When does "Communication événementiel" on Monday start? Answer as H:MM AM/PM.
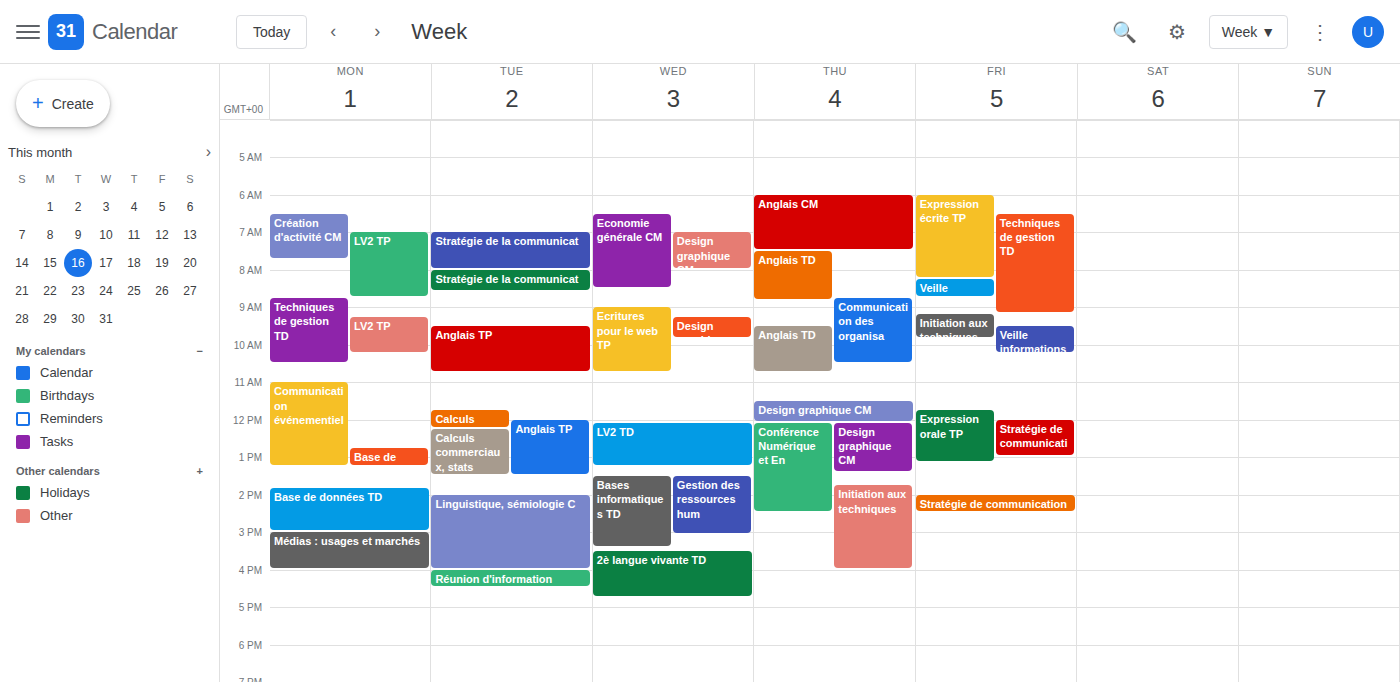
11:00 AM